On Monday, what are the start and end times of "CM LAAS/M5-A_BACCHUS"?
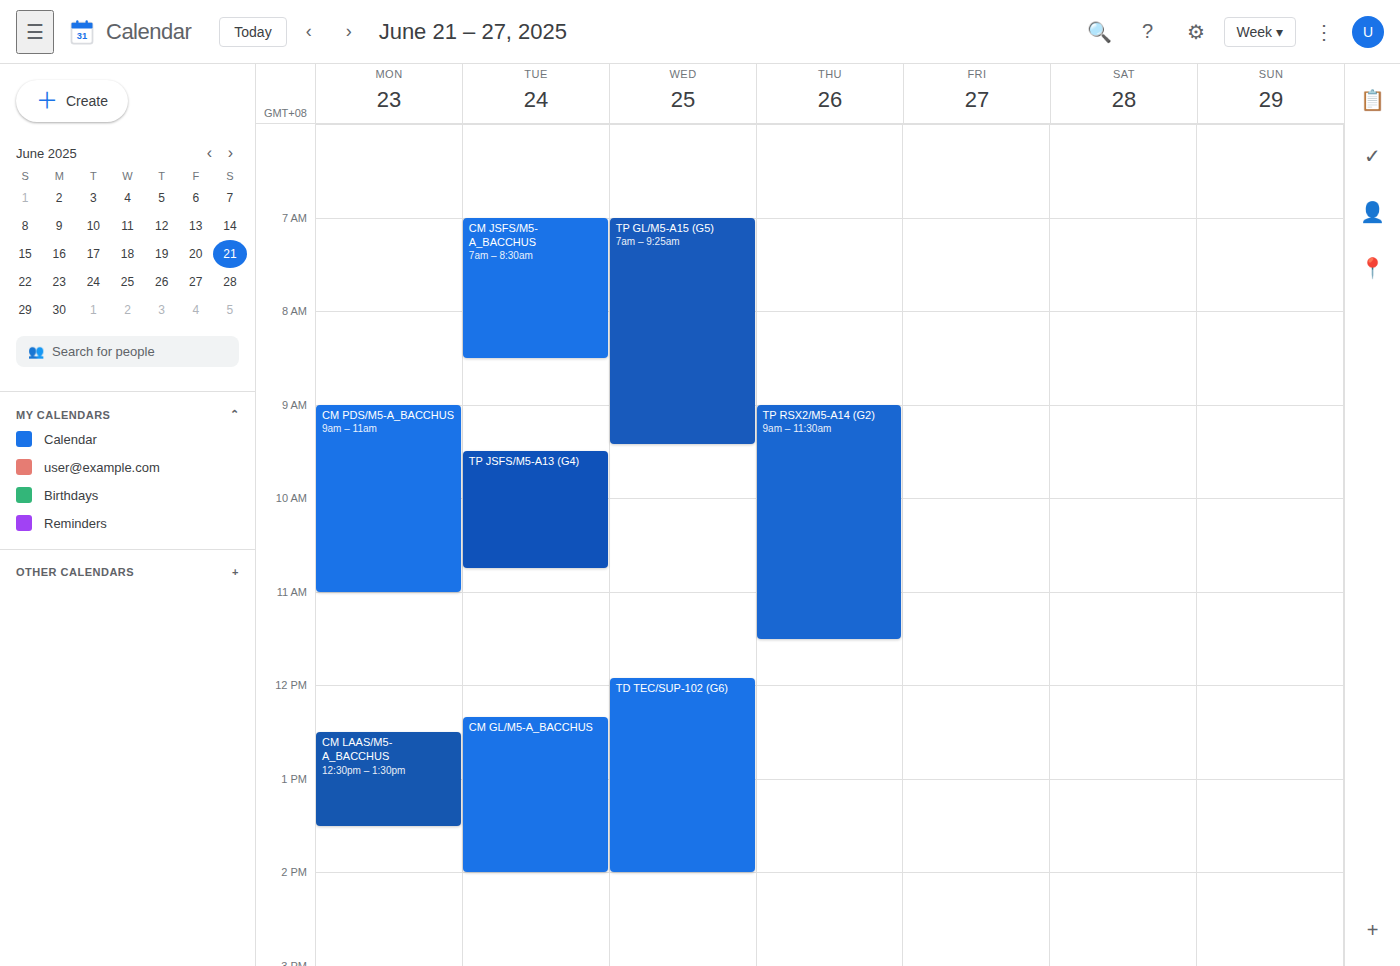
12:30 PM to 1:30 PM